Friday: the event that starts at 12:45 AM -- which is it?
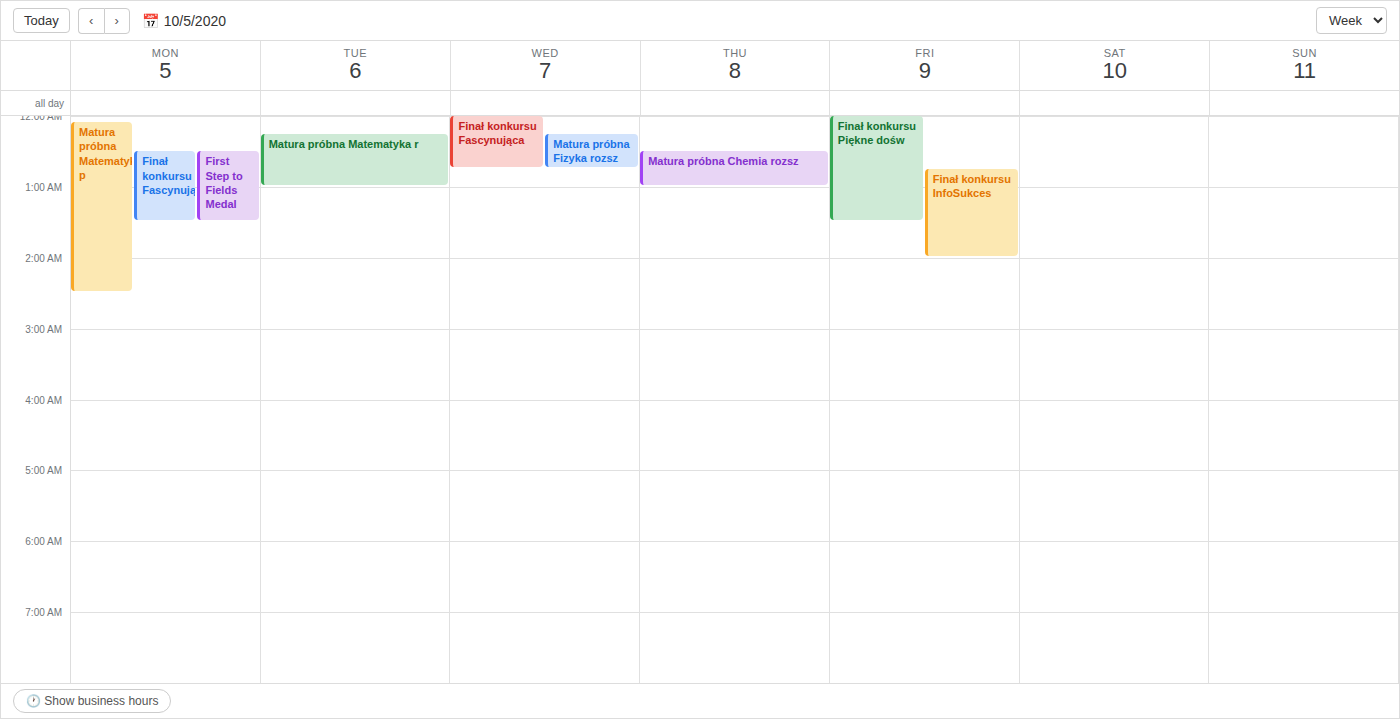
"Finał konkursu InfoSukces"